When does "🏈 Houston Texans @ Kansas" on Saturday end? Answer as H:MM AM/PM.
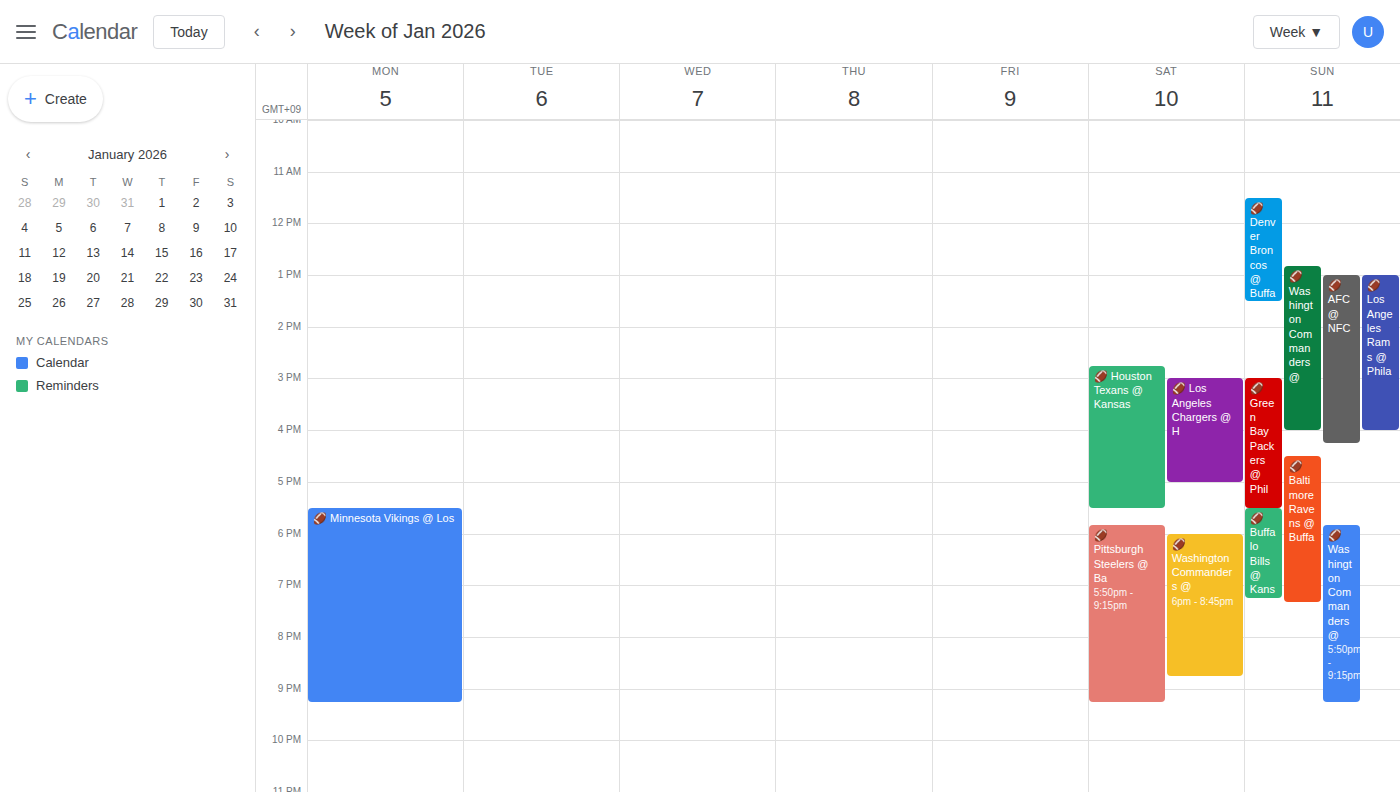
5:30 PM